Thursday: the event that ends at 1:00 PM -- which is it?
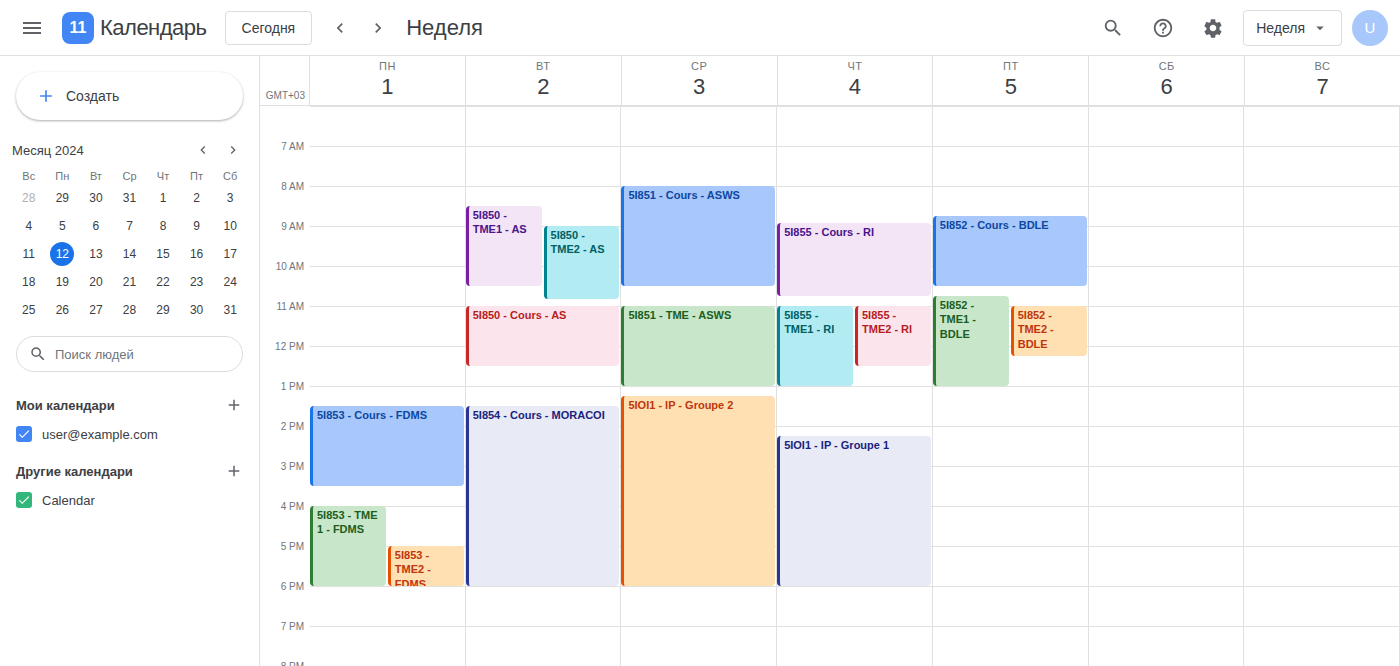
"5I855 - TME1 - RI"